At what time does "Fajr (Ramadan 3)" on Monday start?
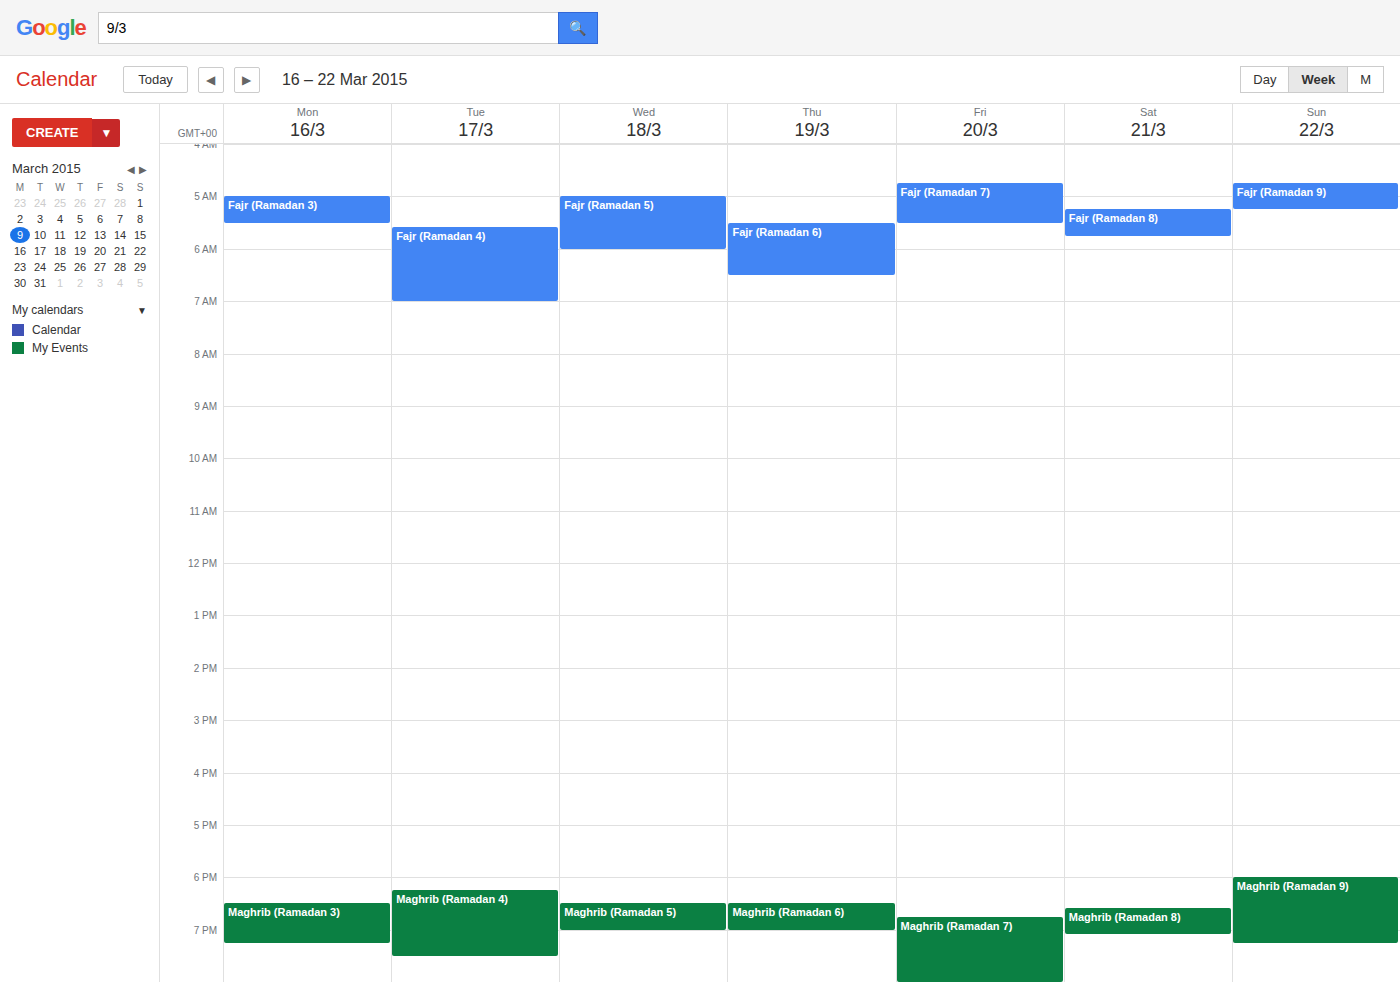
5:00 AM